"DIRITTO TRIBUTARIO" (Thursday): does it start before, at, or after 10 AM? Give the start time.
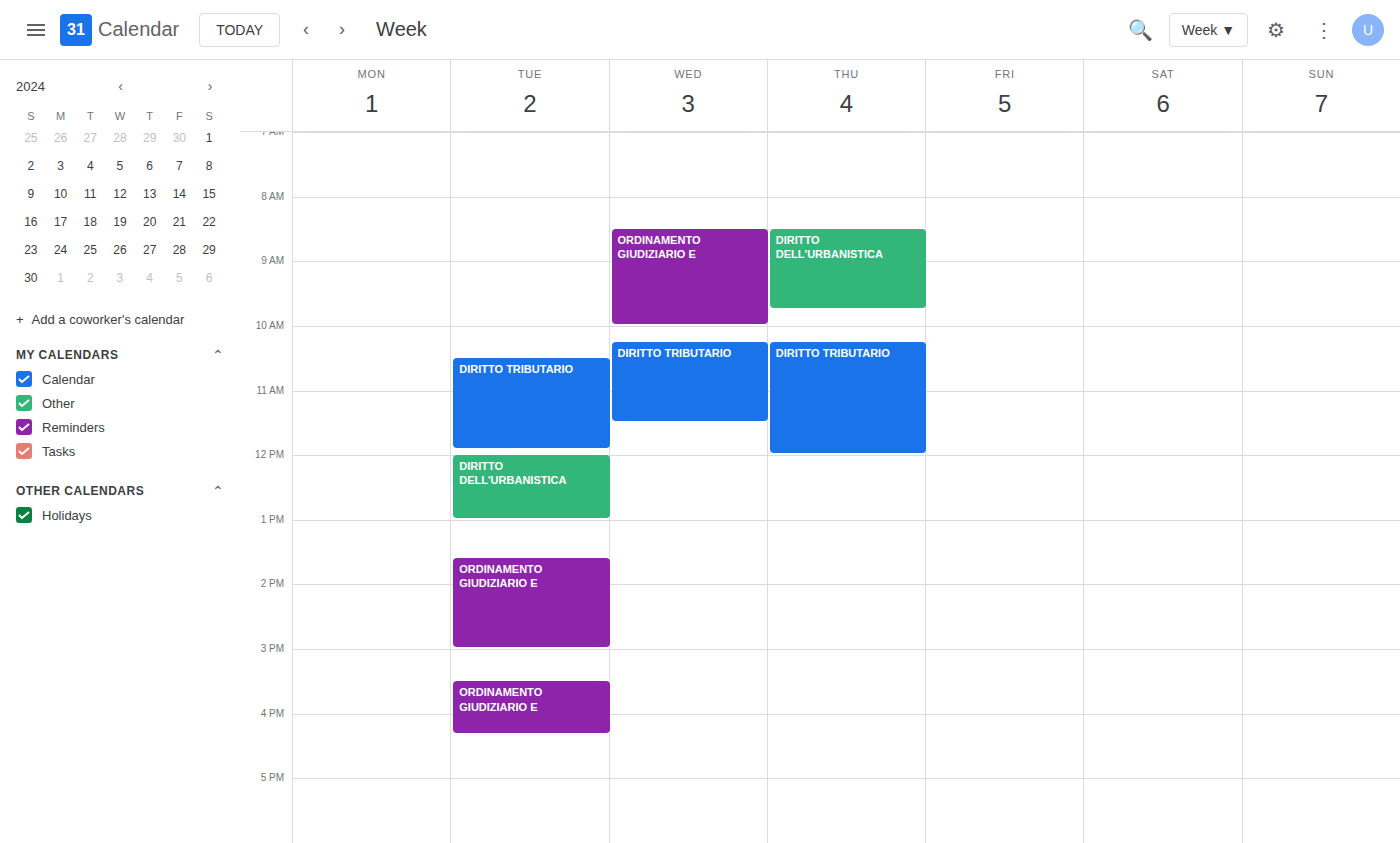
10:15 AM -- after 10 AM, 15 minutes below the 10 AM line.